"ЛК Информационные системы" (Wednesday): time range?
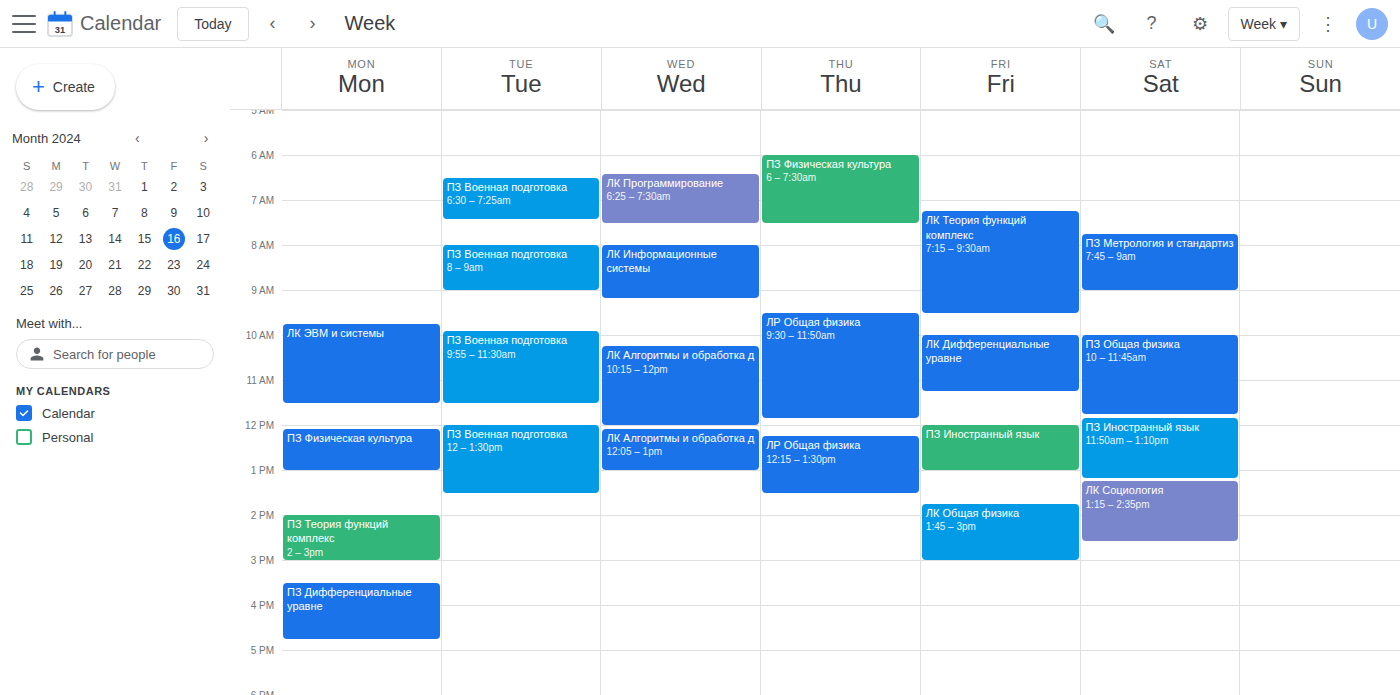
8:00 AM to 9:10 AM